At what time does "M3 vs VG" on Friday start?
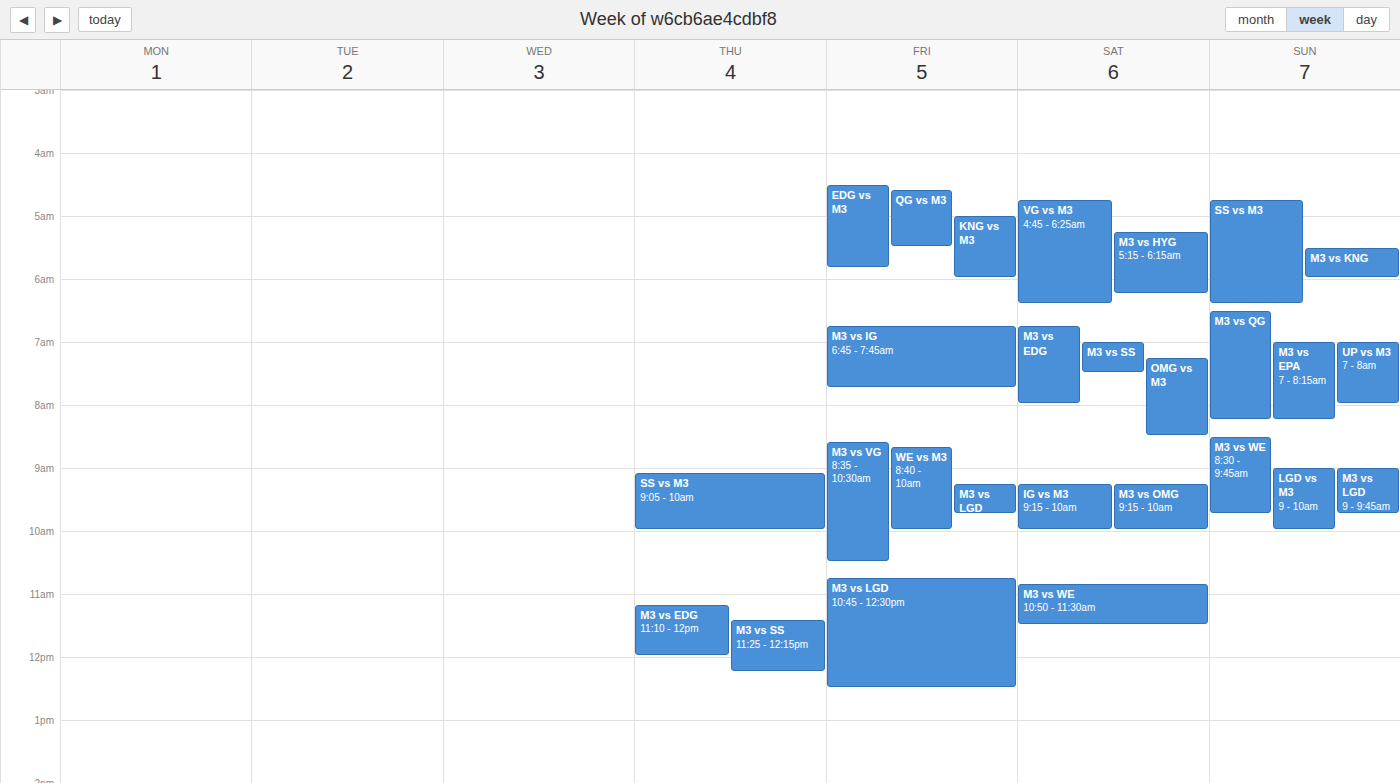
8:35 AM